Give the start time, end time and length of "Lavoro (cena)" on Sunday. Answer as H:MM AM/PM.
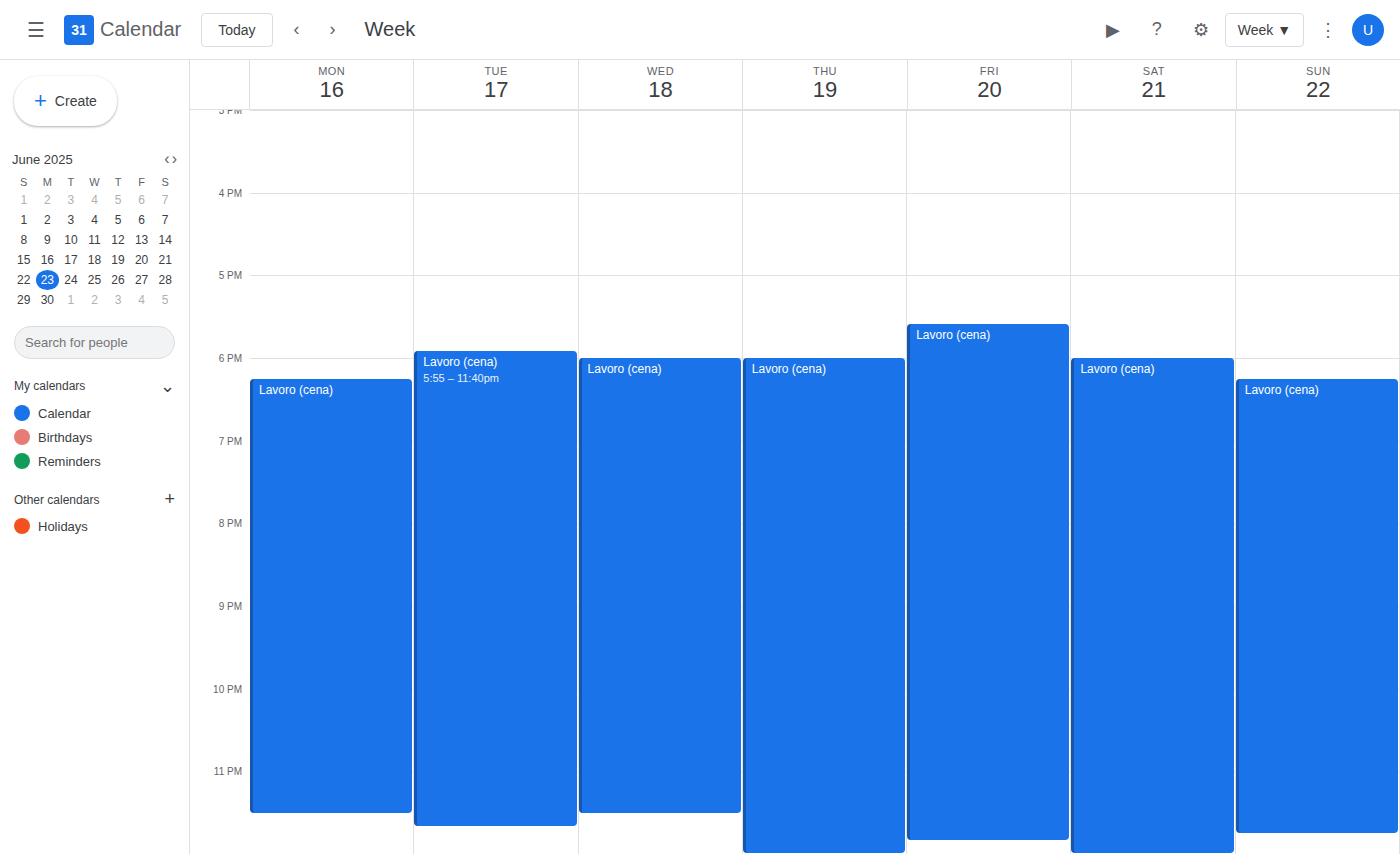
6:15 PM to 11:45 PM, 5 hours 30 minutes